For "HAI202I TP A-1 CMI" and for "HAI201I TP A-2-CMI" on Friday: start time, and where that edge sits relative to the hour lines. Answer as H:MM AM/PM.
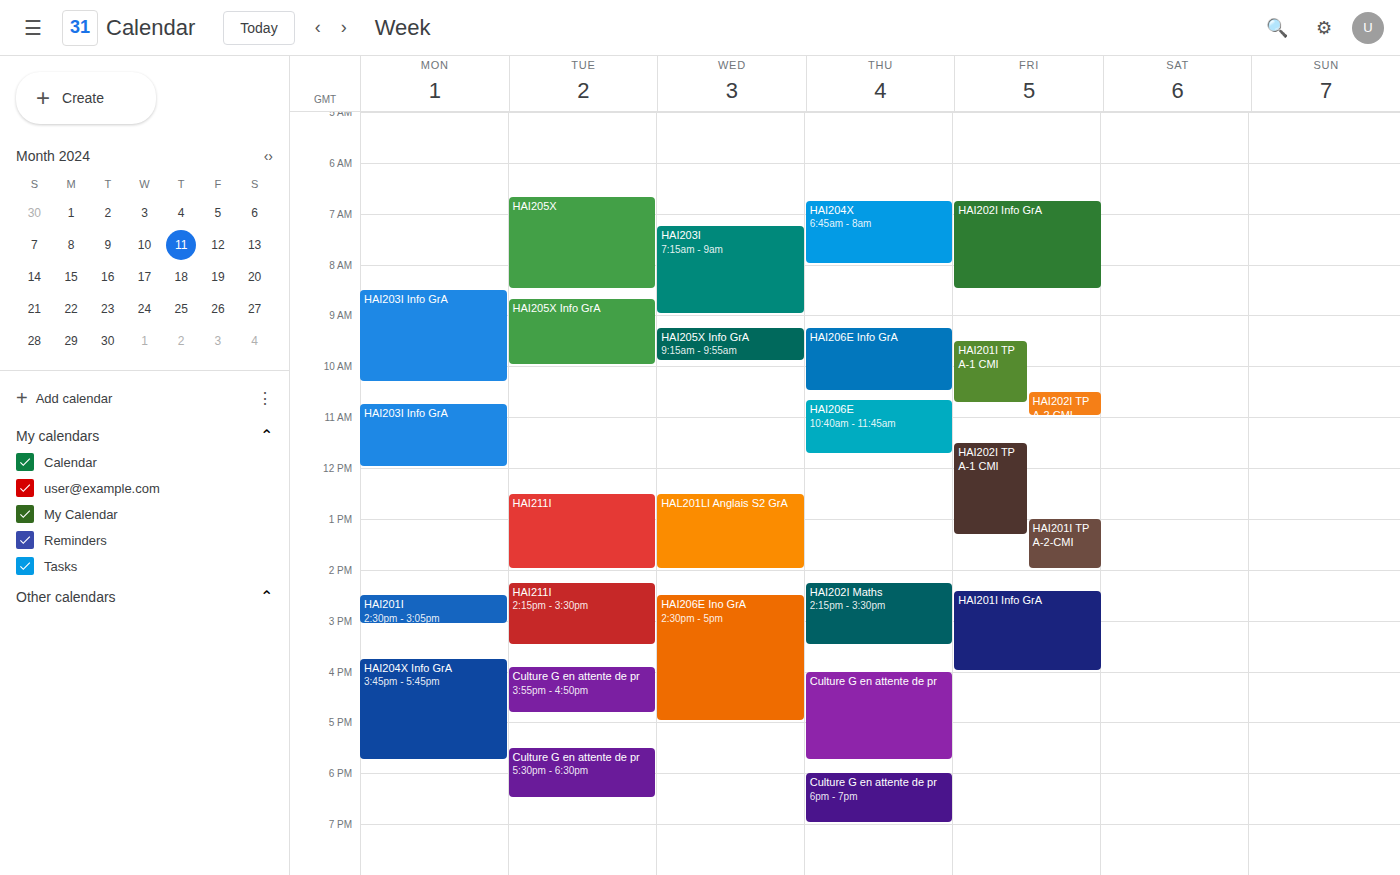
"HAI202I TP A-1 CMI": 11:30 AM, halfway between the 11 AM and 12 PM lines. "HAI201I TP A-2-CMI": 1:00 PM, exactly on the 1 PM line.